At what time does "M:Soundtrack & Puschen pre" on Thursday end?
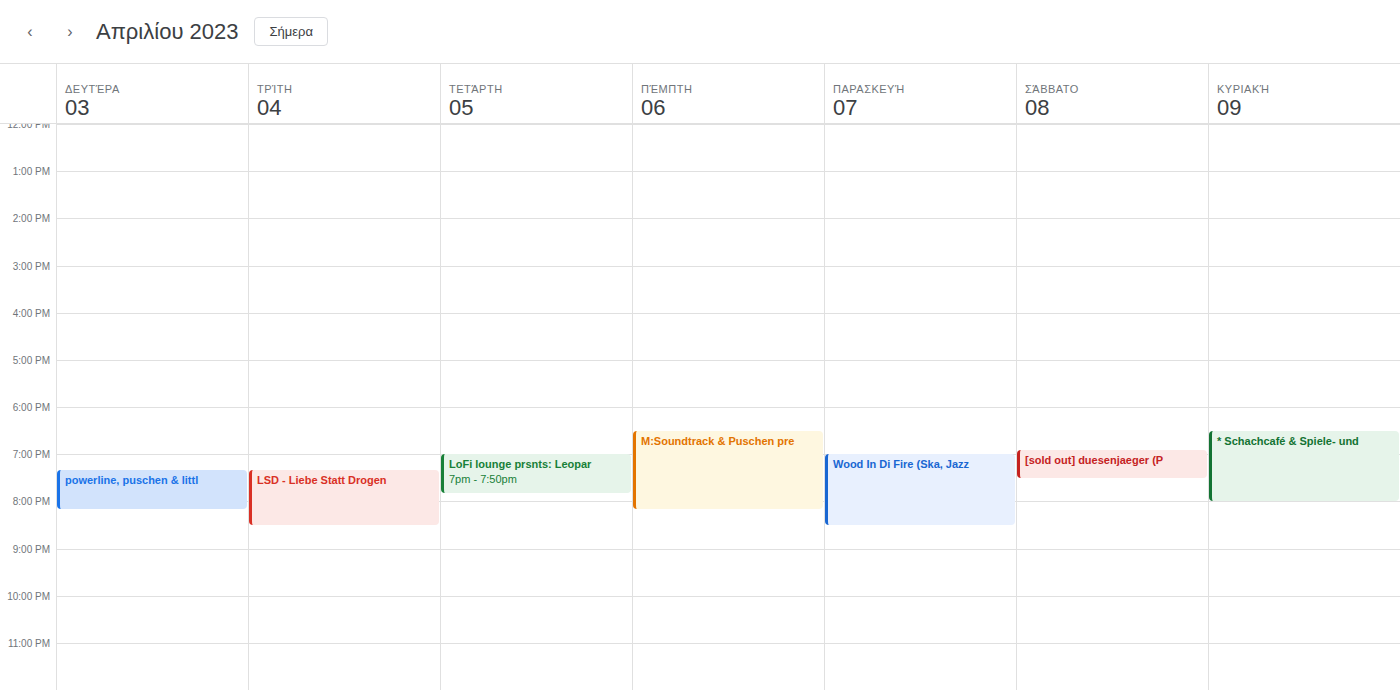
8:10 PM